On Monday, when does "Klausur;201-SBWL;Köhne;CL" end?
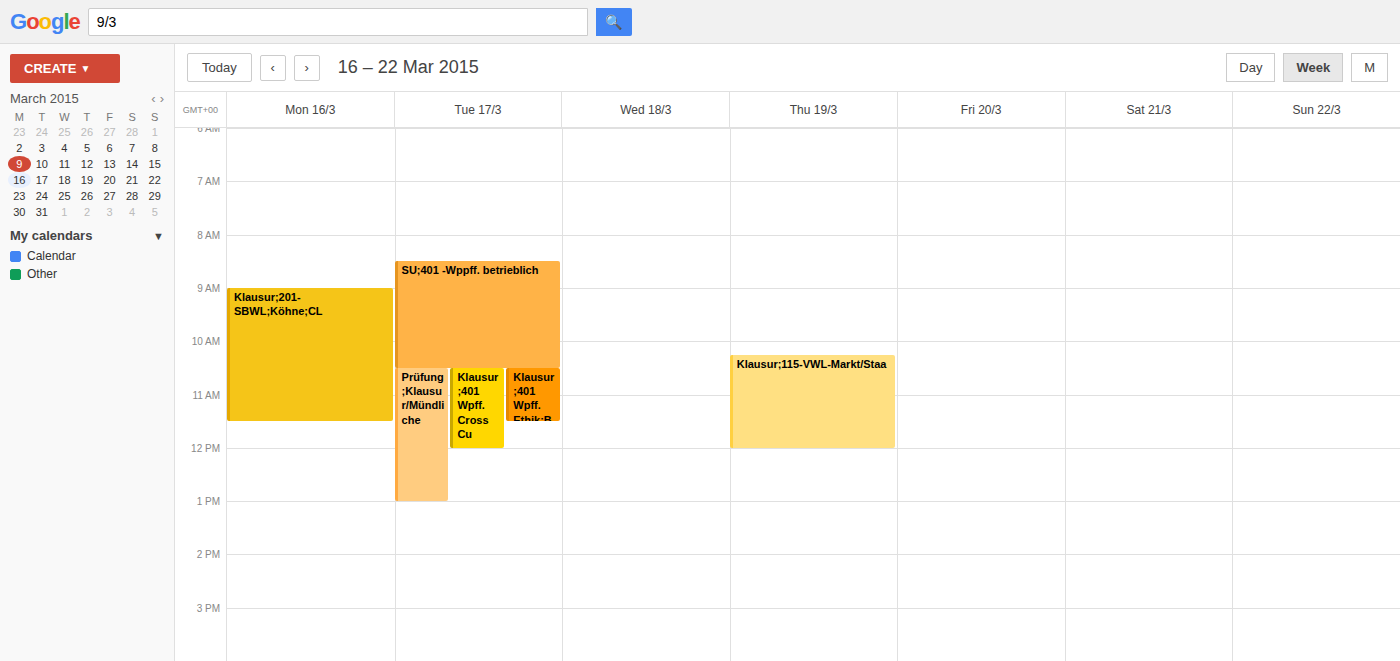
11:30 AM